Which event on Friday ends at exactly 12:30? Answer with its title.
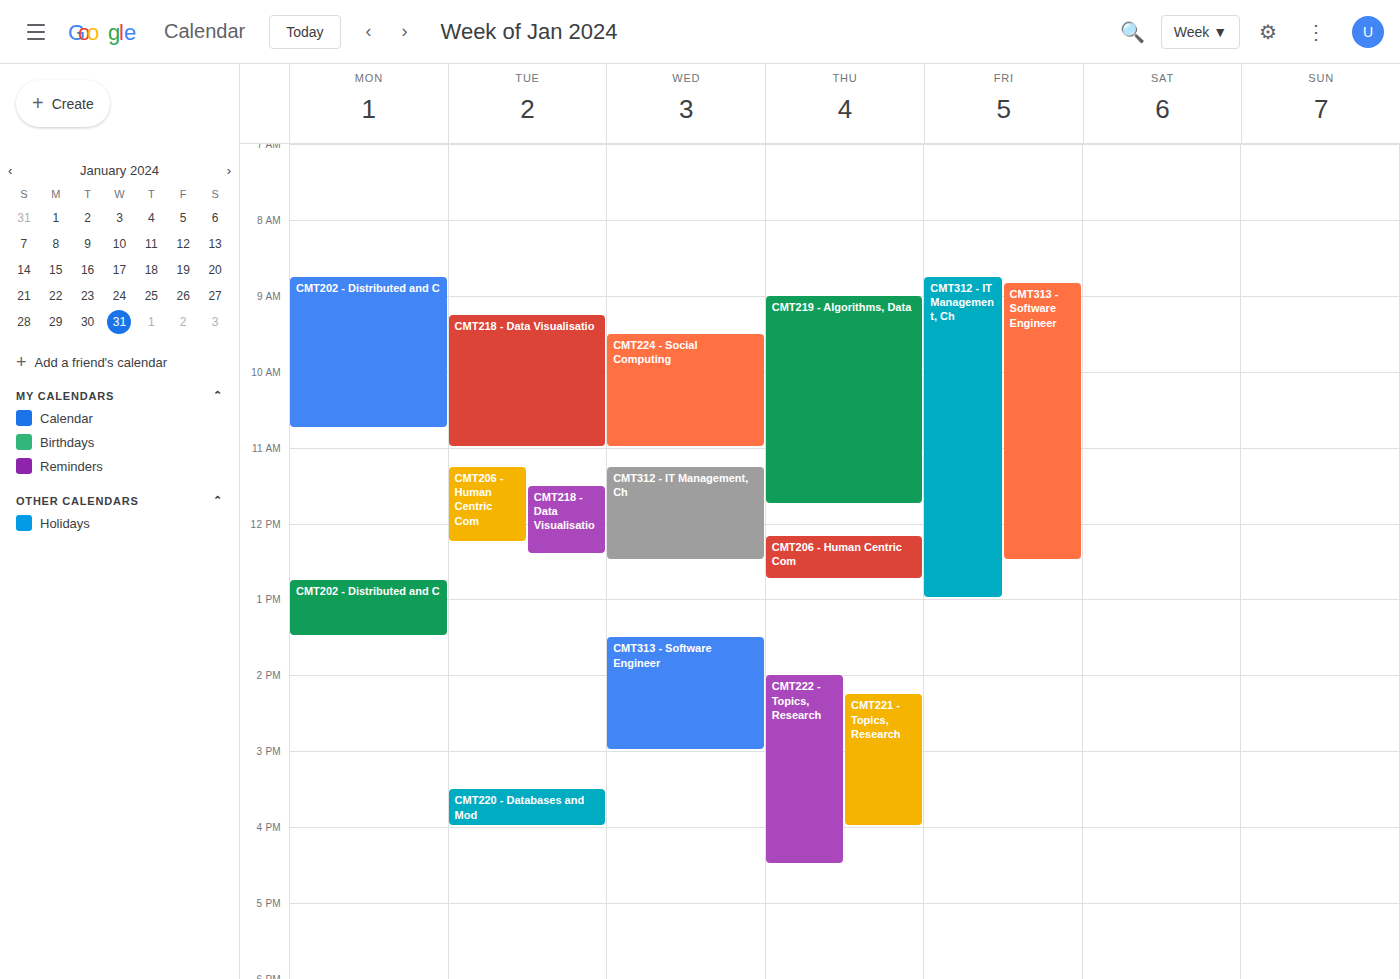
"CMT313 - Software Engineer"